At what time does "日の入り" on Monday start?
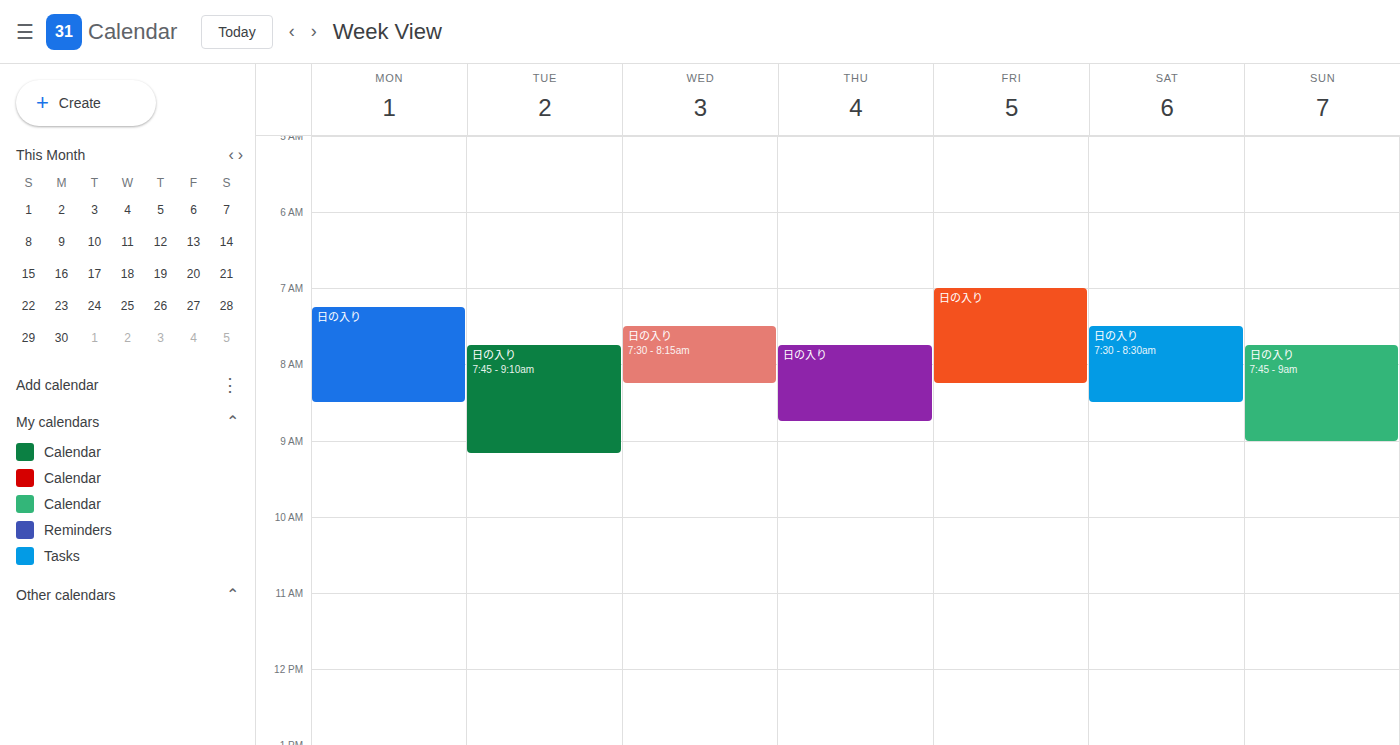
7:15 AM